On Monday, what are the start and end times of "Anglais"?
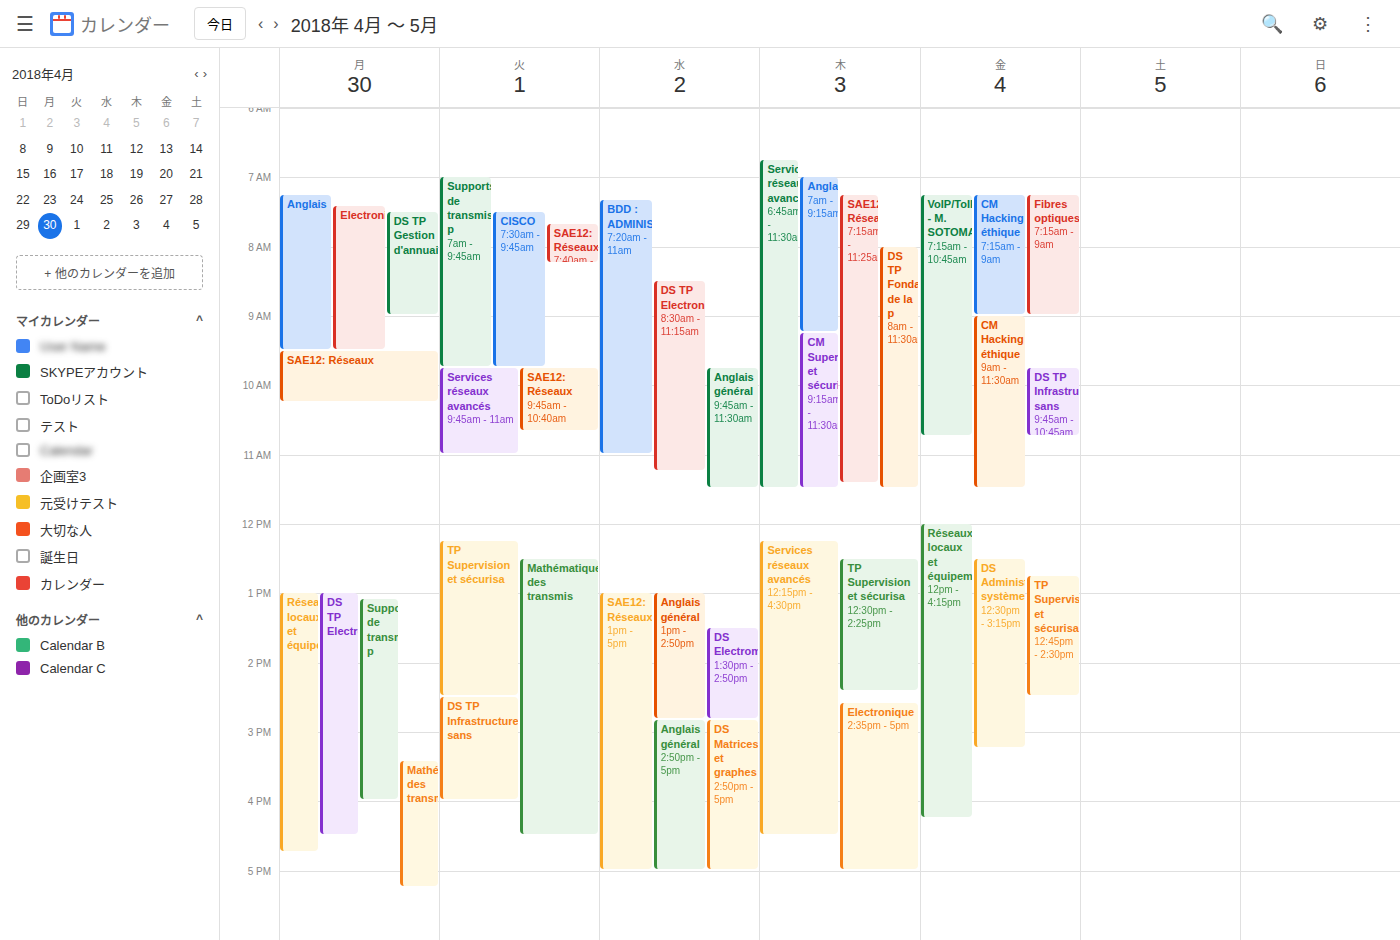
7:15 AM to 9:30 AM